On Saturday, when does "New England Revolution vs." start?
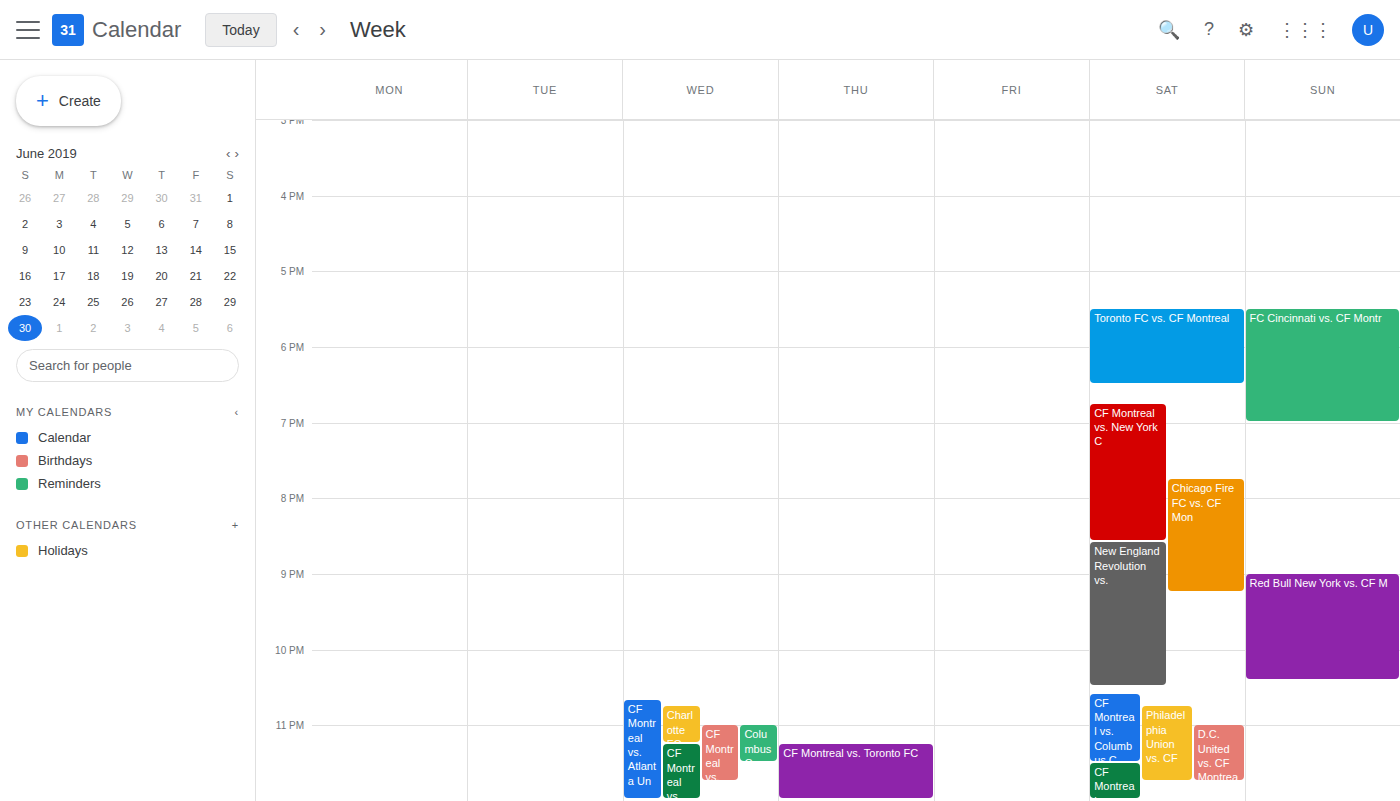
8:35 PM